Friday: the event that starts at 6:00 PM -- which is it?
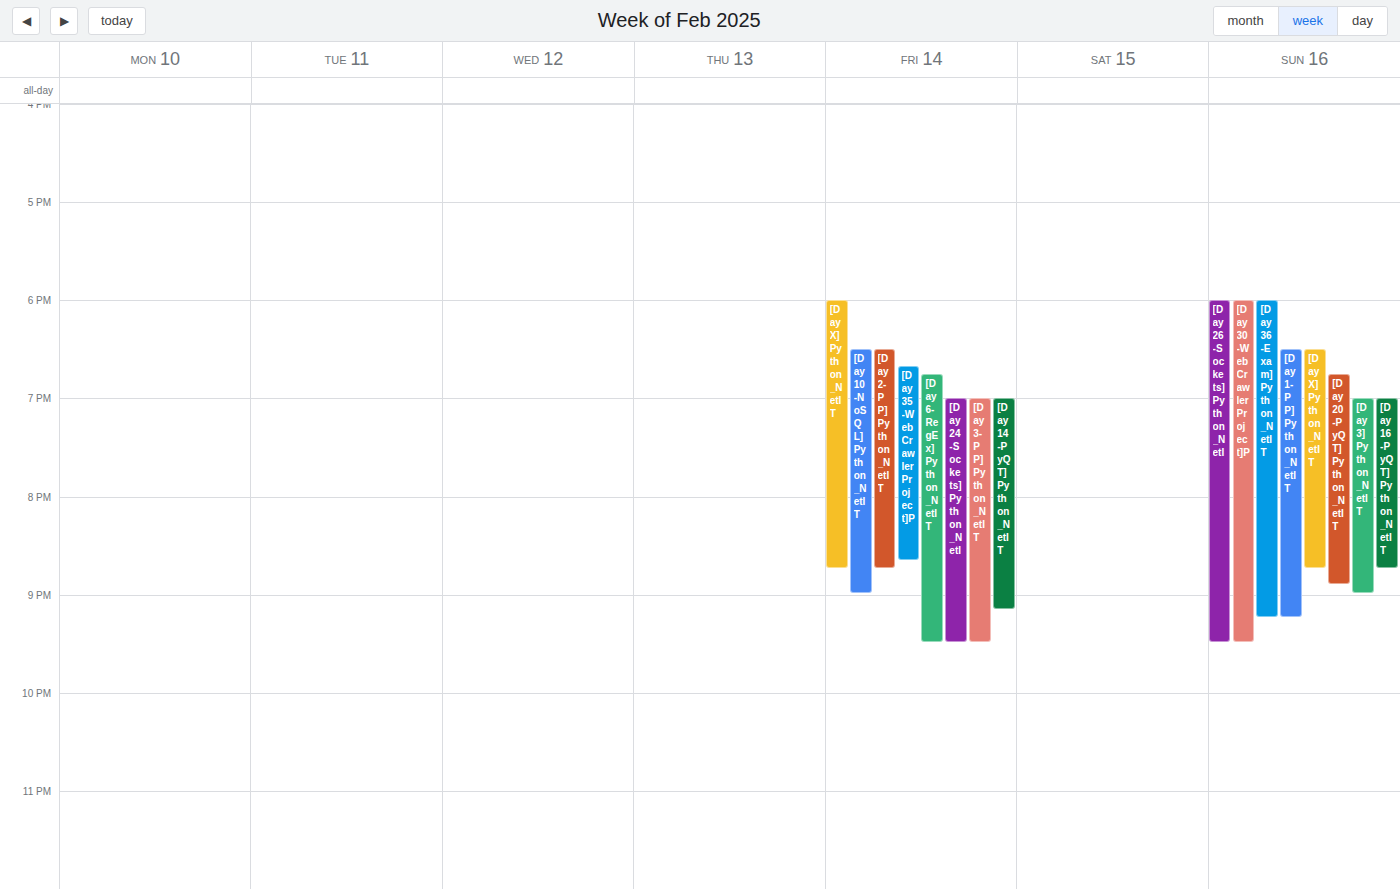
"[DayX]Python_NetIT"